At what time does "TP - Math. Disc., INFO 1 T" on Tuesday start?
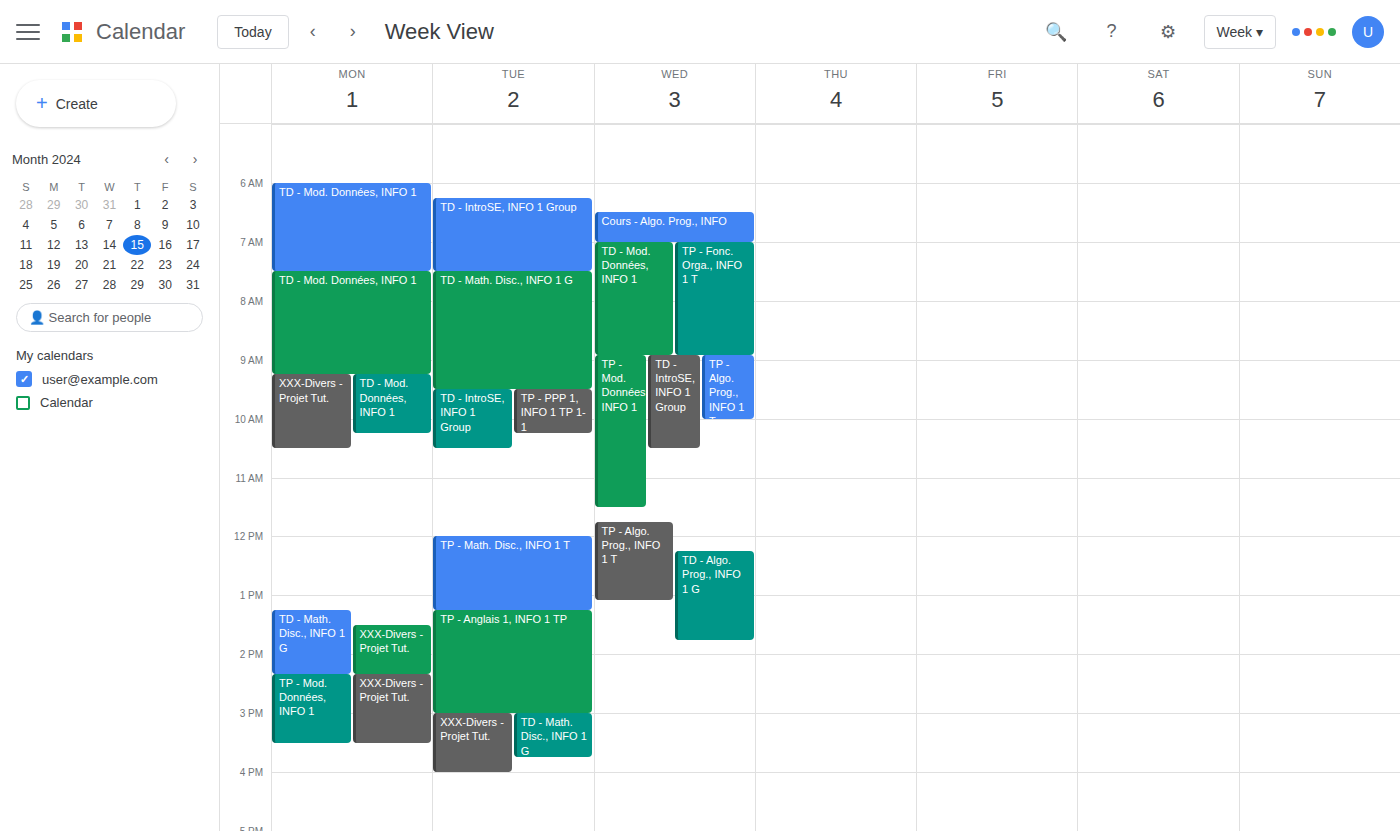
12:00 PM